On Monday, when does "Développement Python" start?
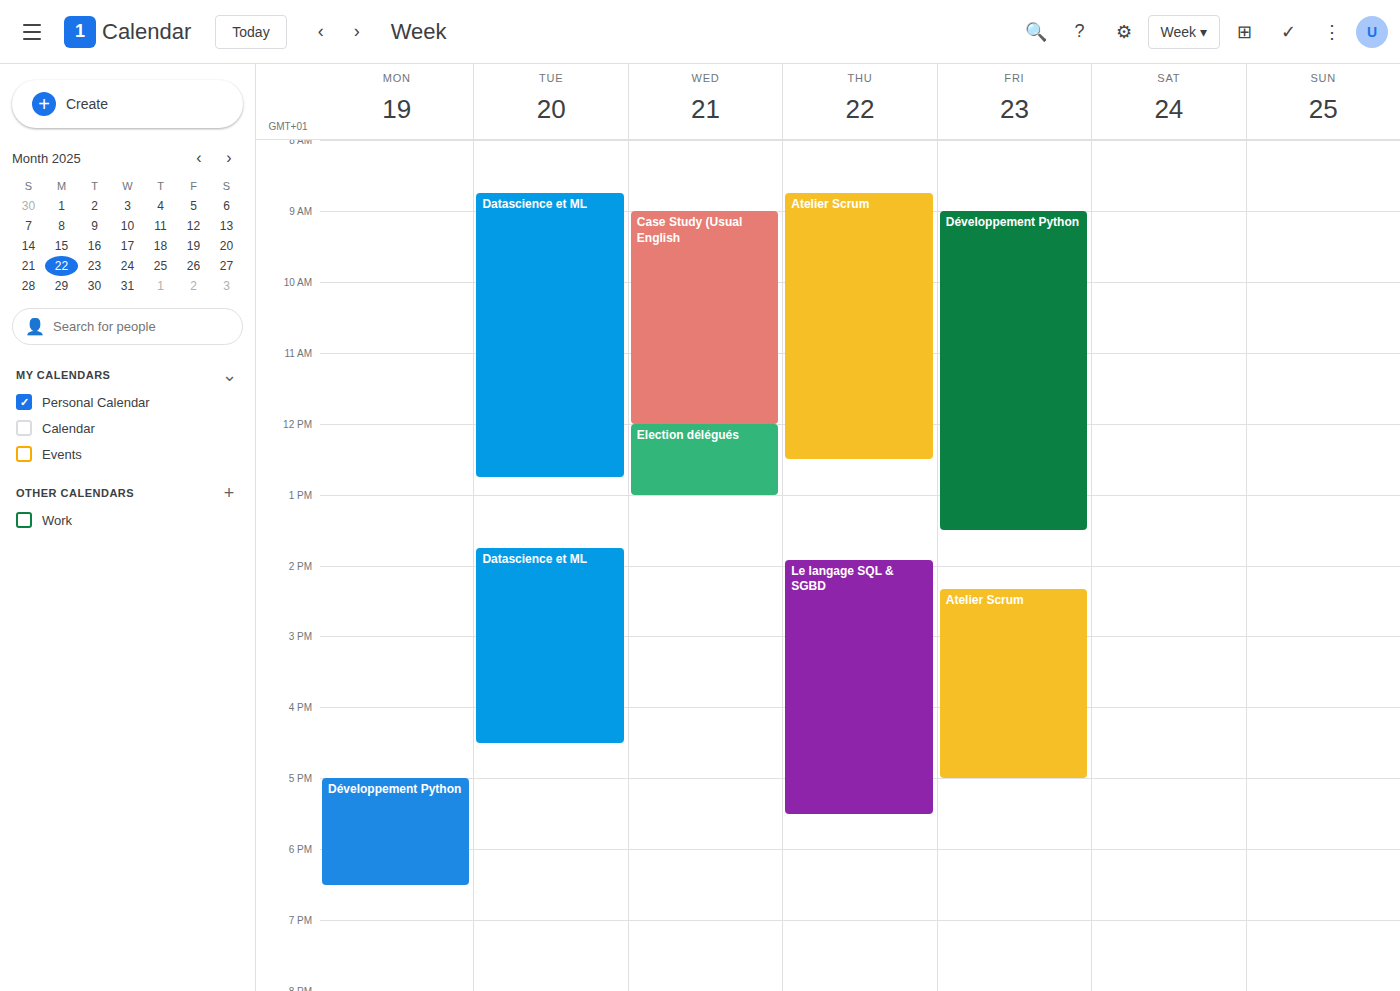
5:00 PM